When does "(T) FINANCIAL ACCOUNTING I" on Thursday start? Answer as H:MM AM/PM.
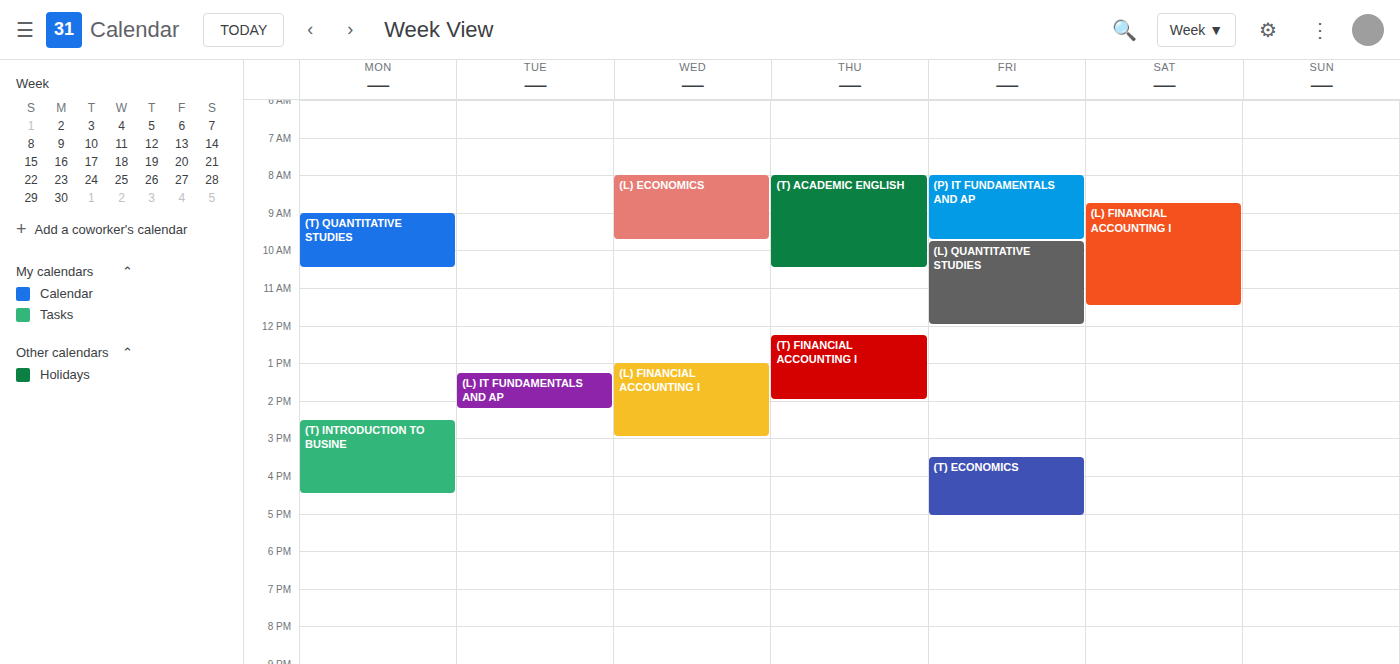
12:15 PM